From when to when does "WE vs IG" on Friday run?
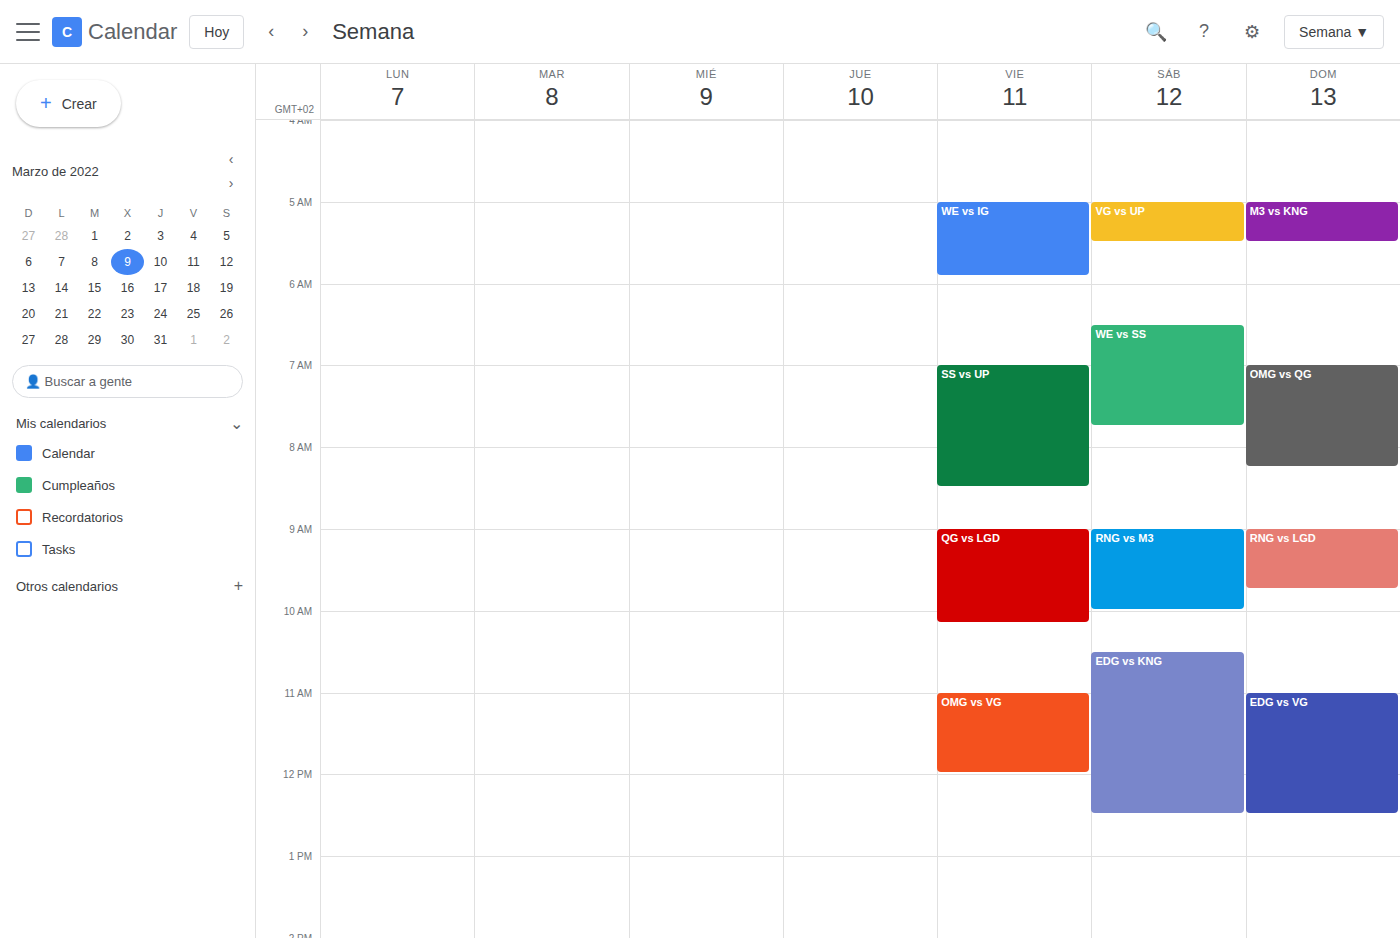
05:00 to 05:55